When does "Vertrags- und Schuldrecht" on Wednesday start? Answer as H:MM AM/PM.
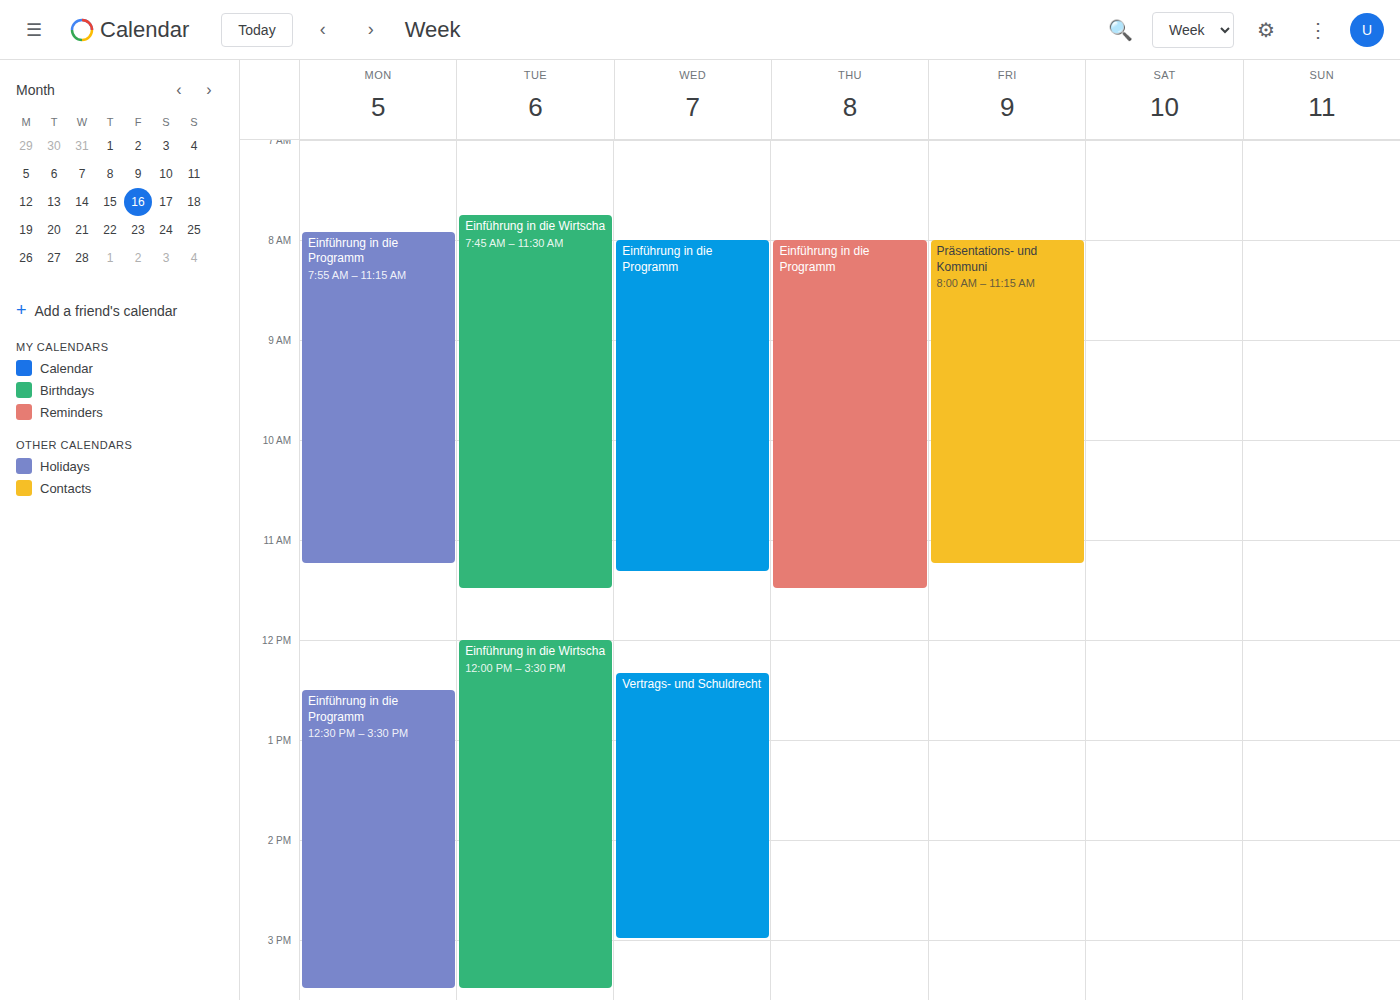
12:20 PM